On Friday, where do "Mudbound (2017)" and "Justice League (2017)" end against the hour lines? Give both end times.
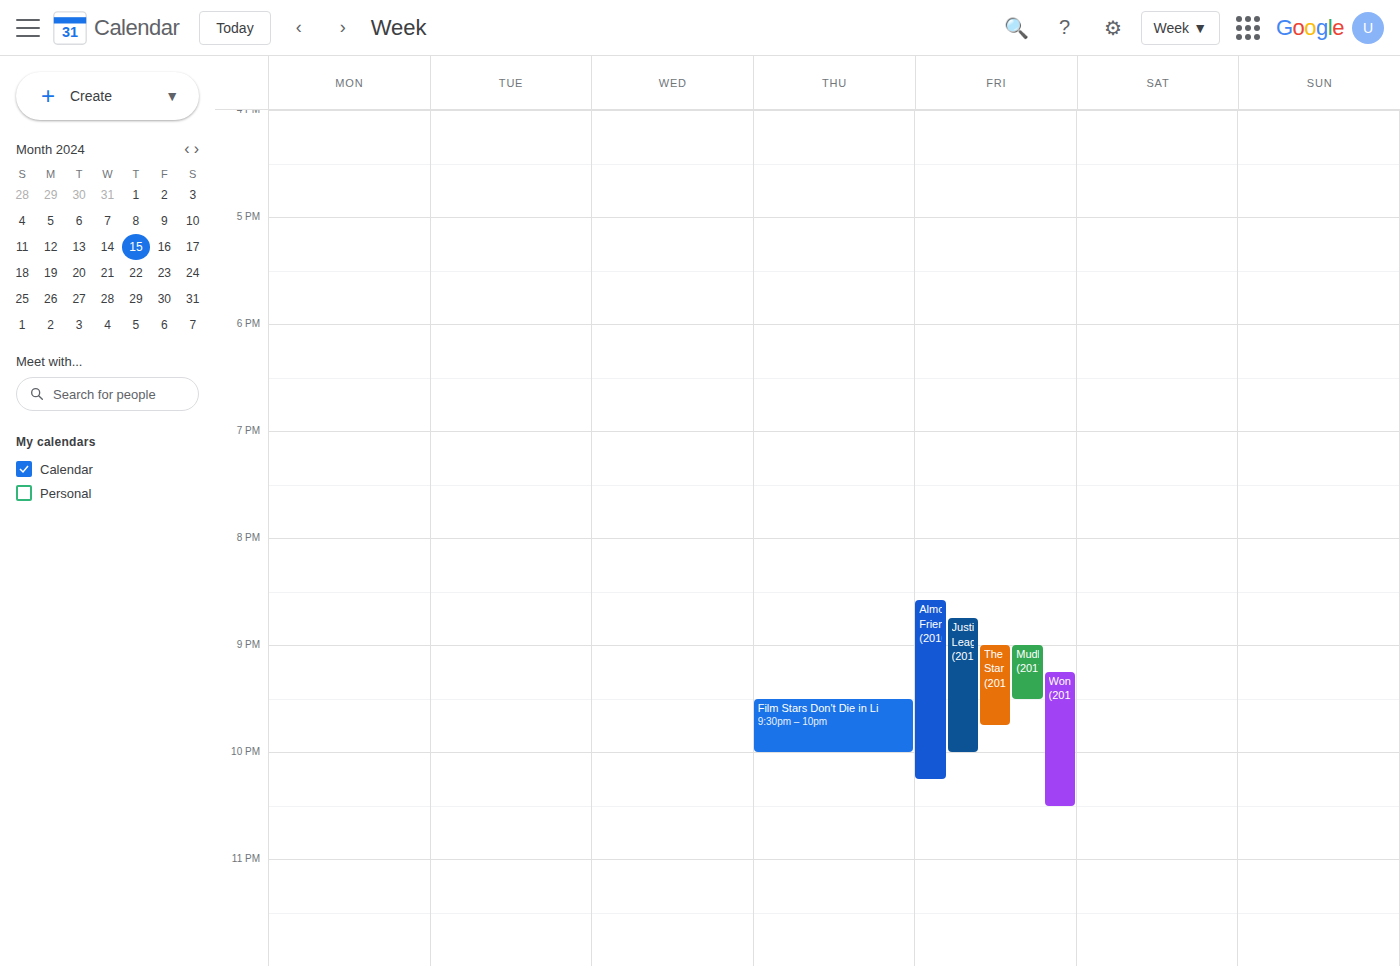
"Mudbound (2017)": 9:30 PM, halfway between the 9 PM and 10 PM lines. "Justice League (2017)": 10:00 PM, exactly on the 10 PM line.